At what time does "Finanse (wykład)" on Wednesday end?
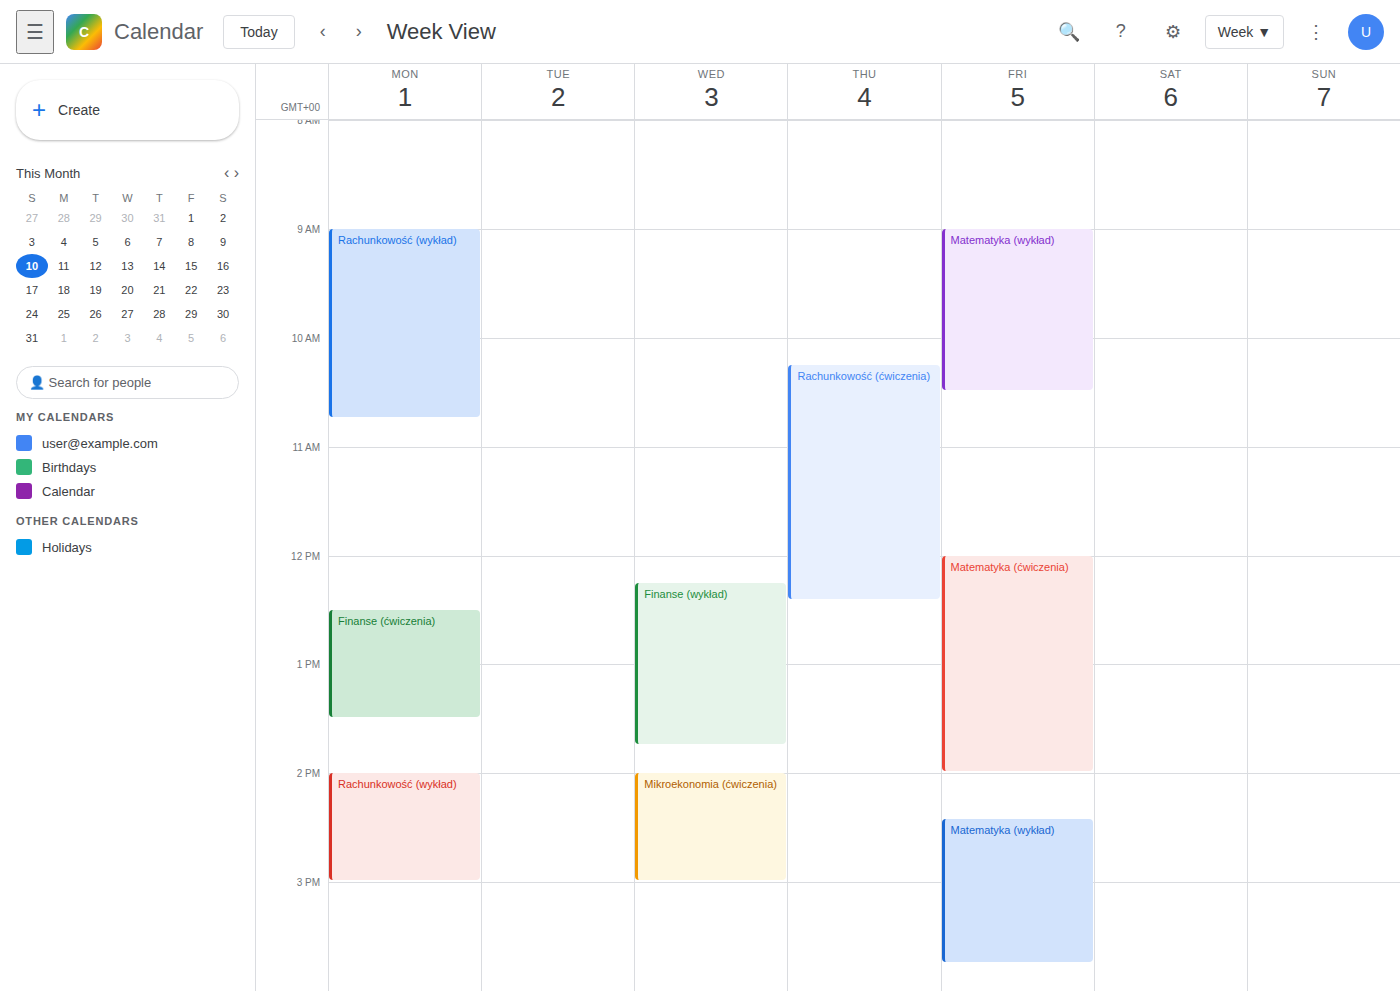
1:45 PM